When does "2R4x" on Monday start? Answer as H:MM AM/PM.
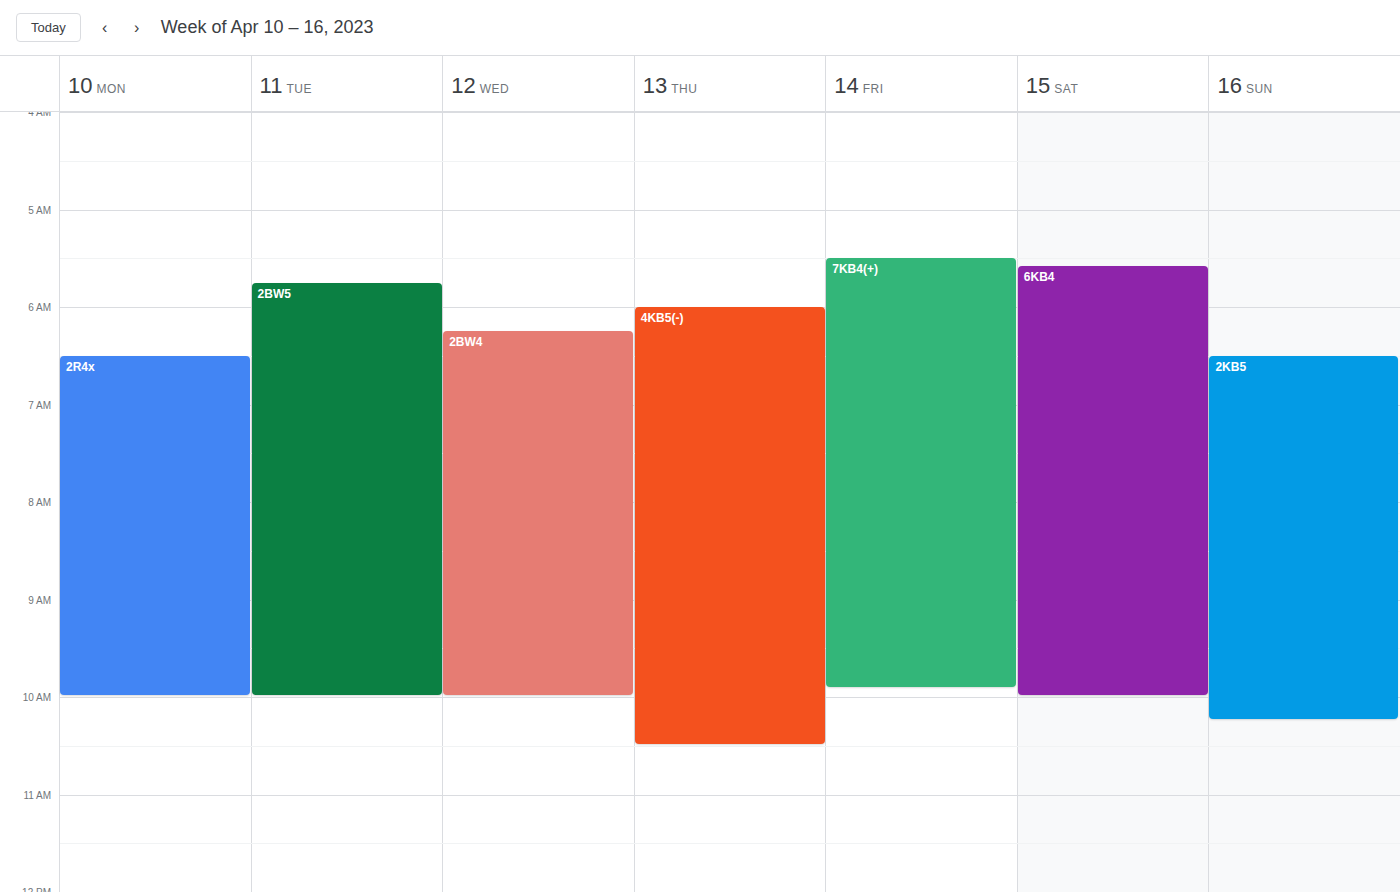
6:30 AM